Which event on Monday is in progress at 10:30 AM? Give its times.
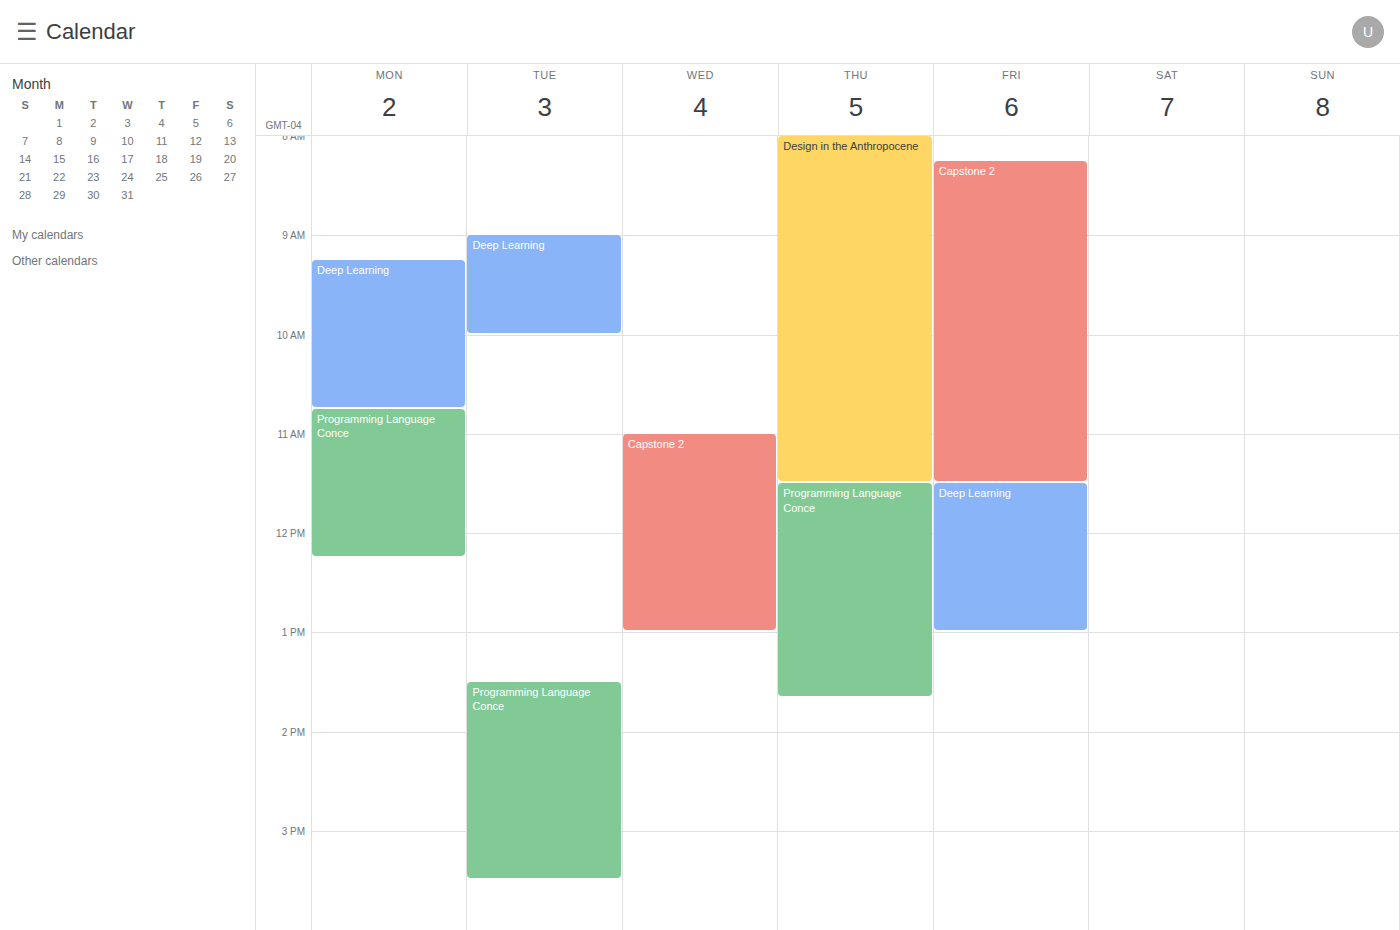
"Deep Learning", 9:15 AM to 10:45 AM